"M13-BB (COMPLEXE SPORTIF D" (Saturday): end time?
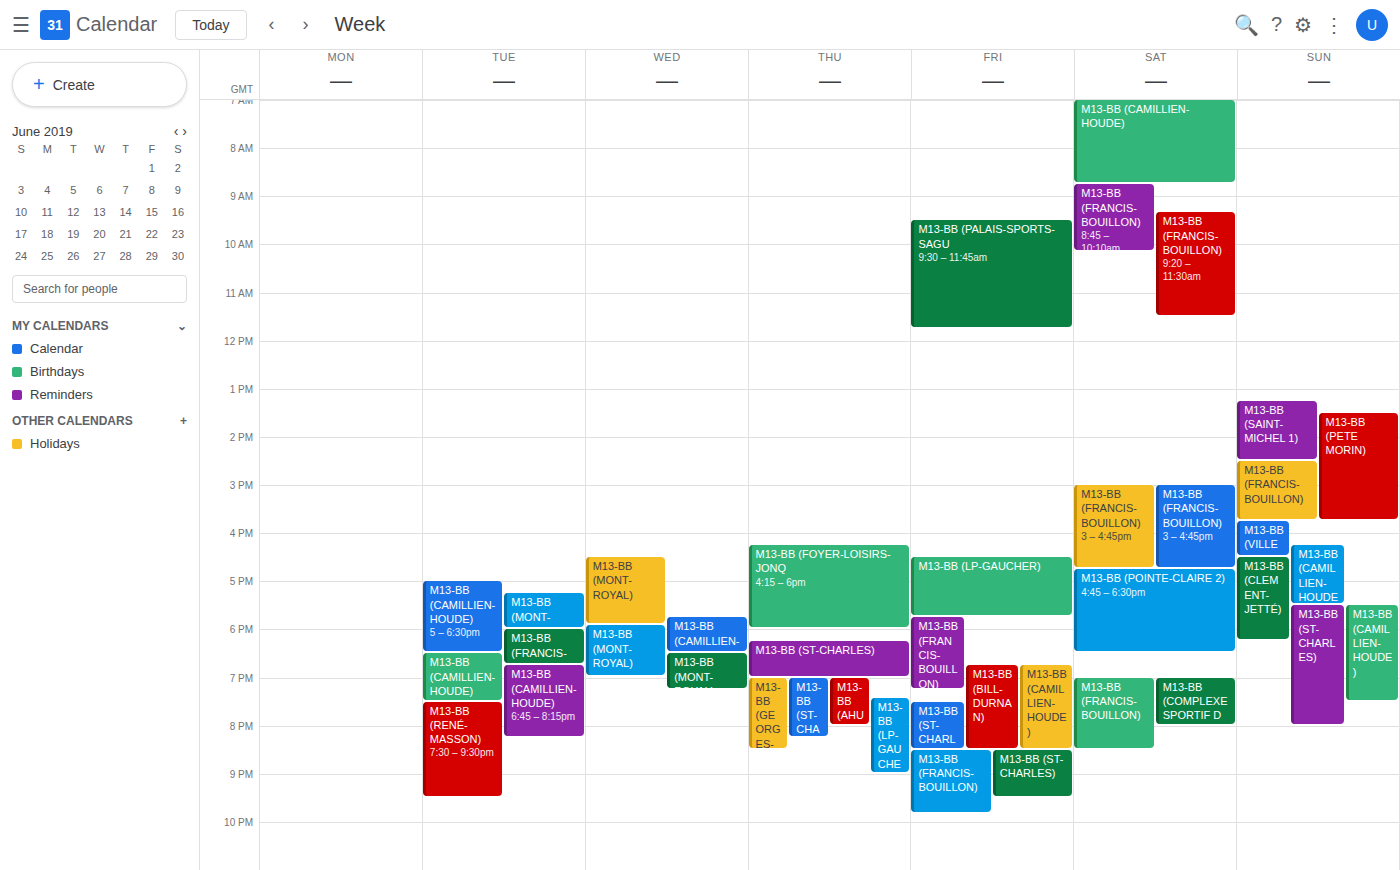
8:00 PM